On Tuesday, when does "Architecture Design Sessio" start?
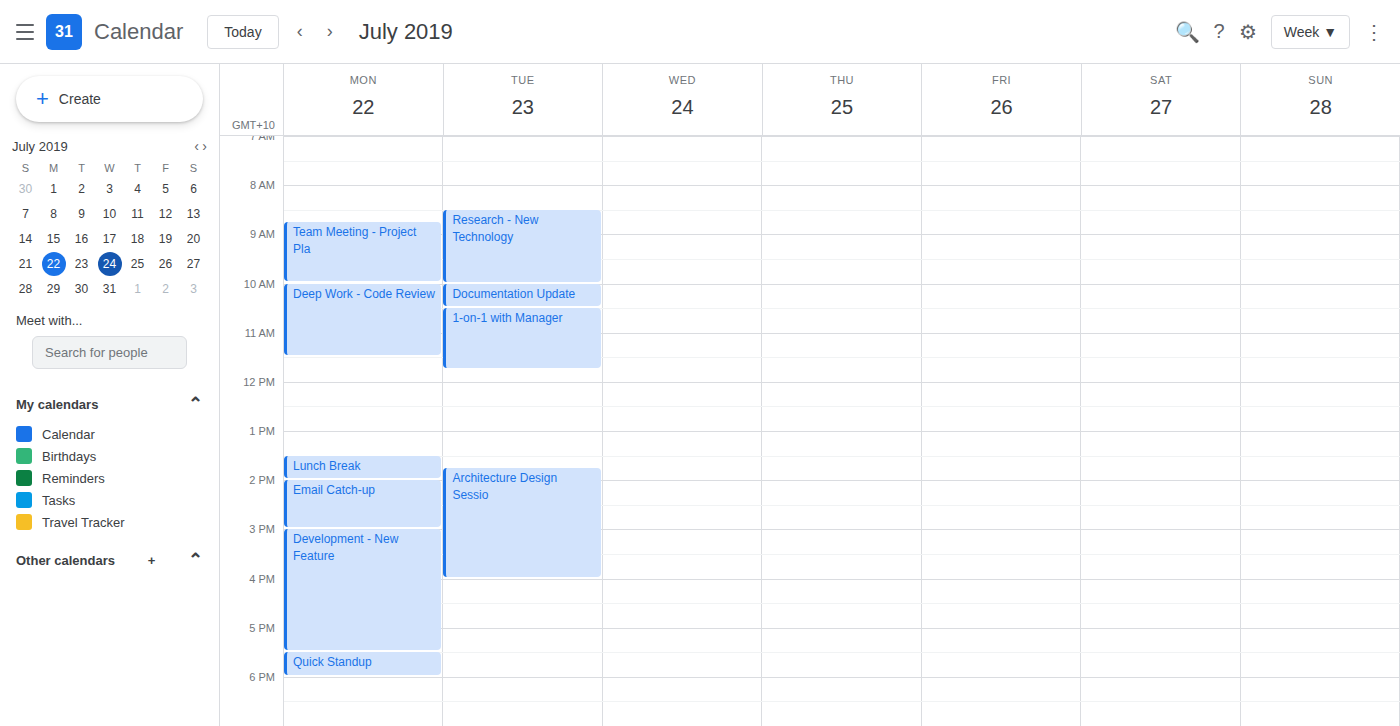
1:45 PM